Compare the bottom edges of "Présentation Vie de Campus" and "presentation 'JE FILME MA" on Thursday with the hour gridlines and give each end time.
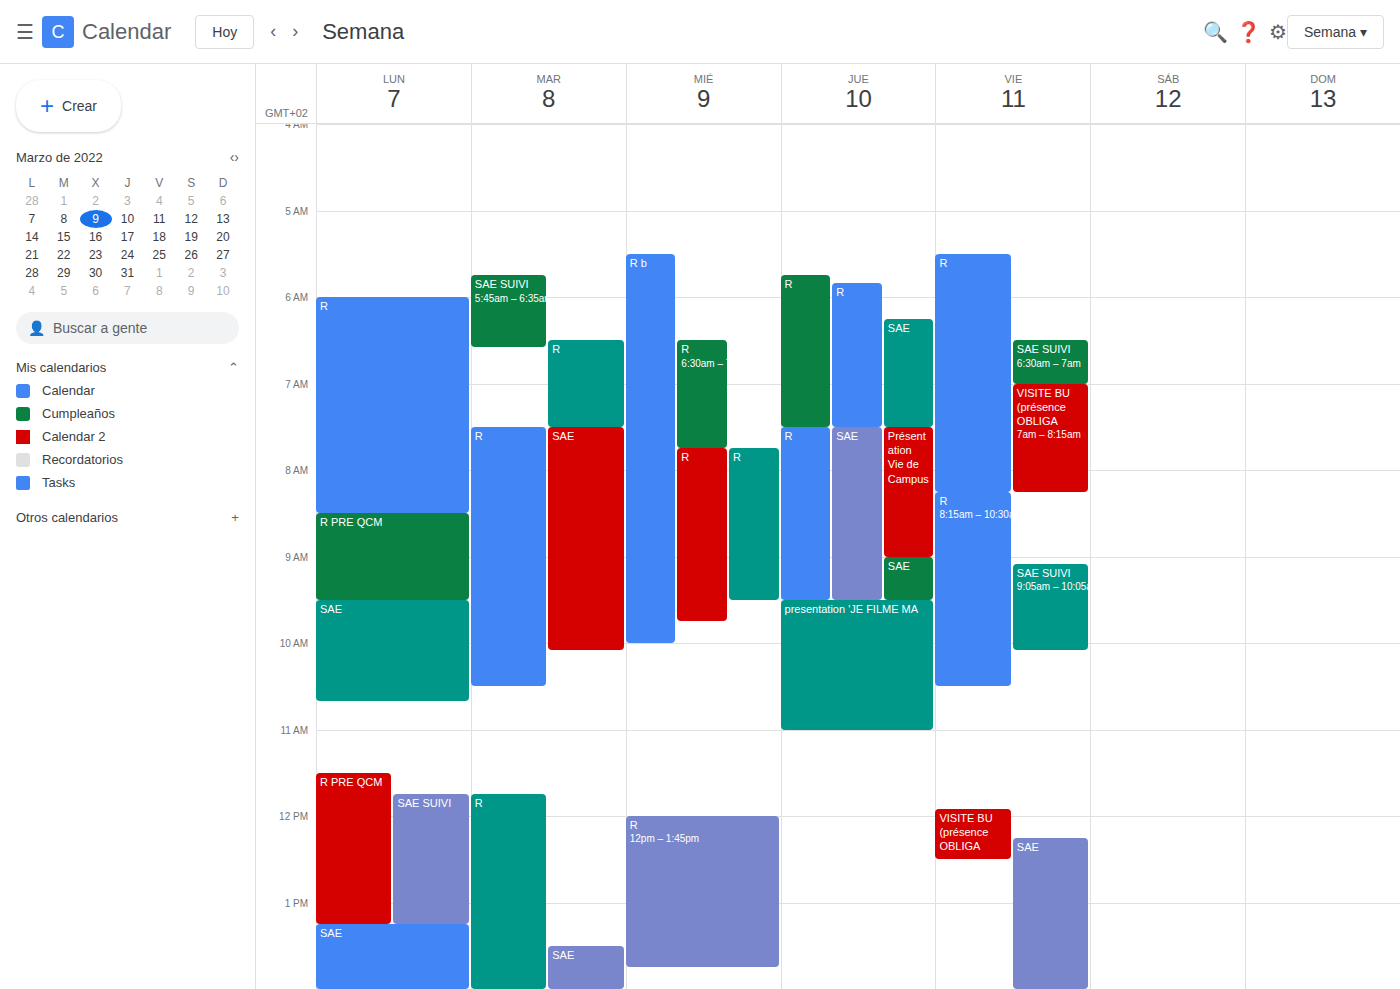
"Présentation Vie de Campus": 9:00 AM, exactly on the 9 AM line. "presentation 'JE FILME MA": 11:00 AM, exactly on the 11 AM line.